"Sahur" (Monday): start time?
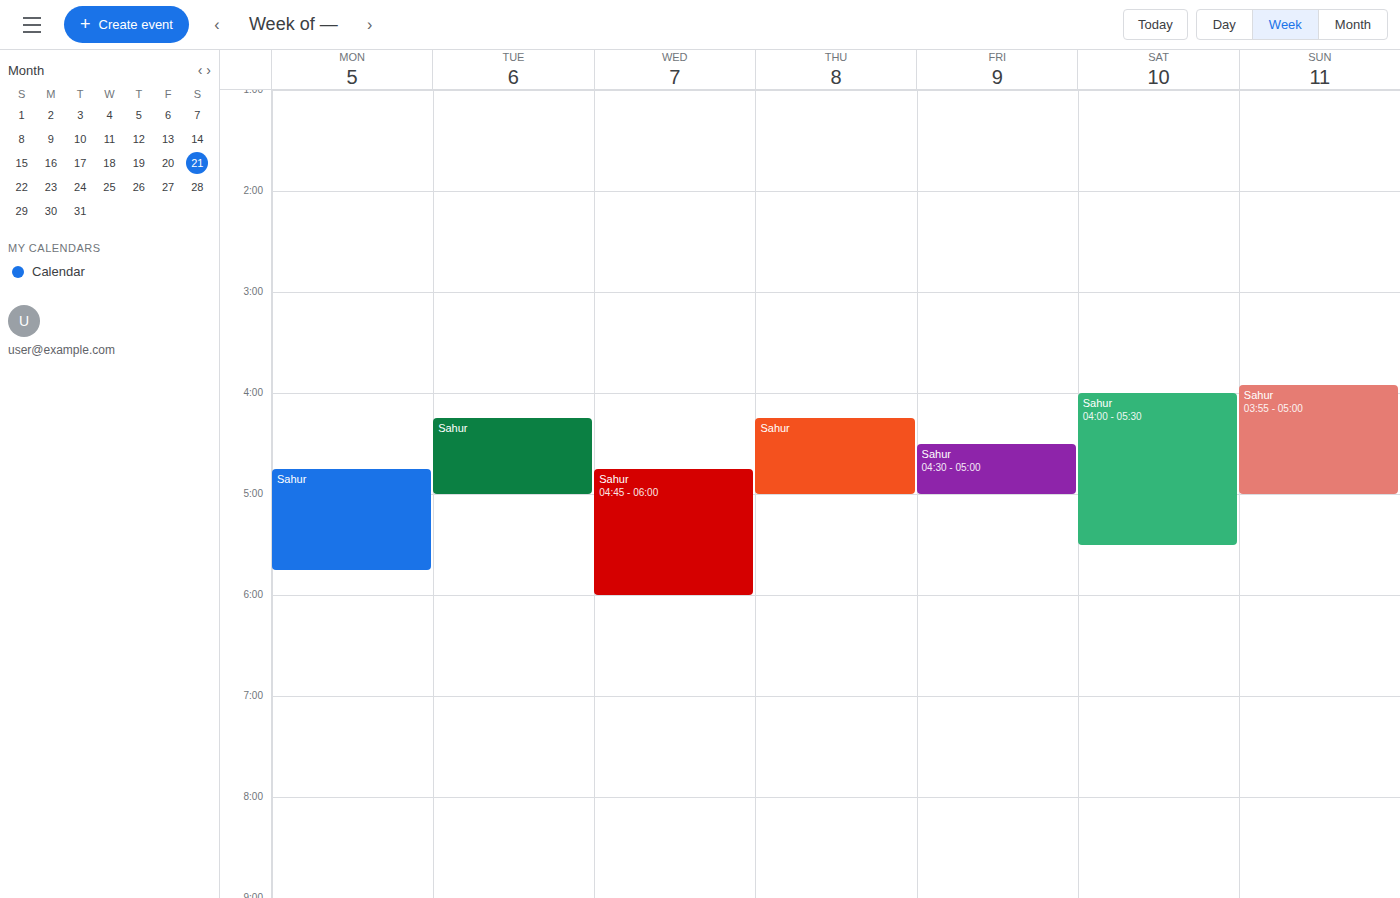
4:45 AM